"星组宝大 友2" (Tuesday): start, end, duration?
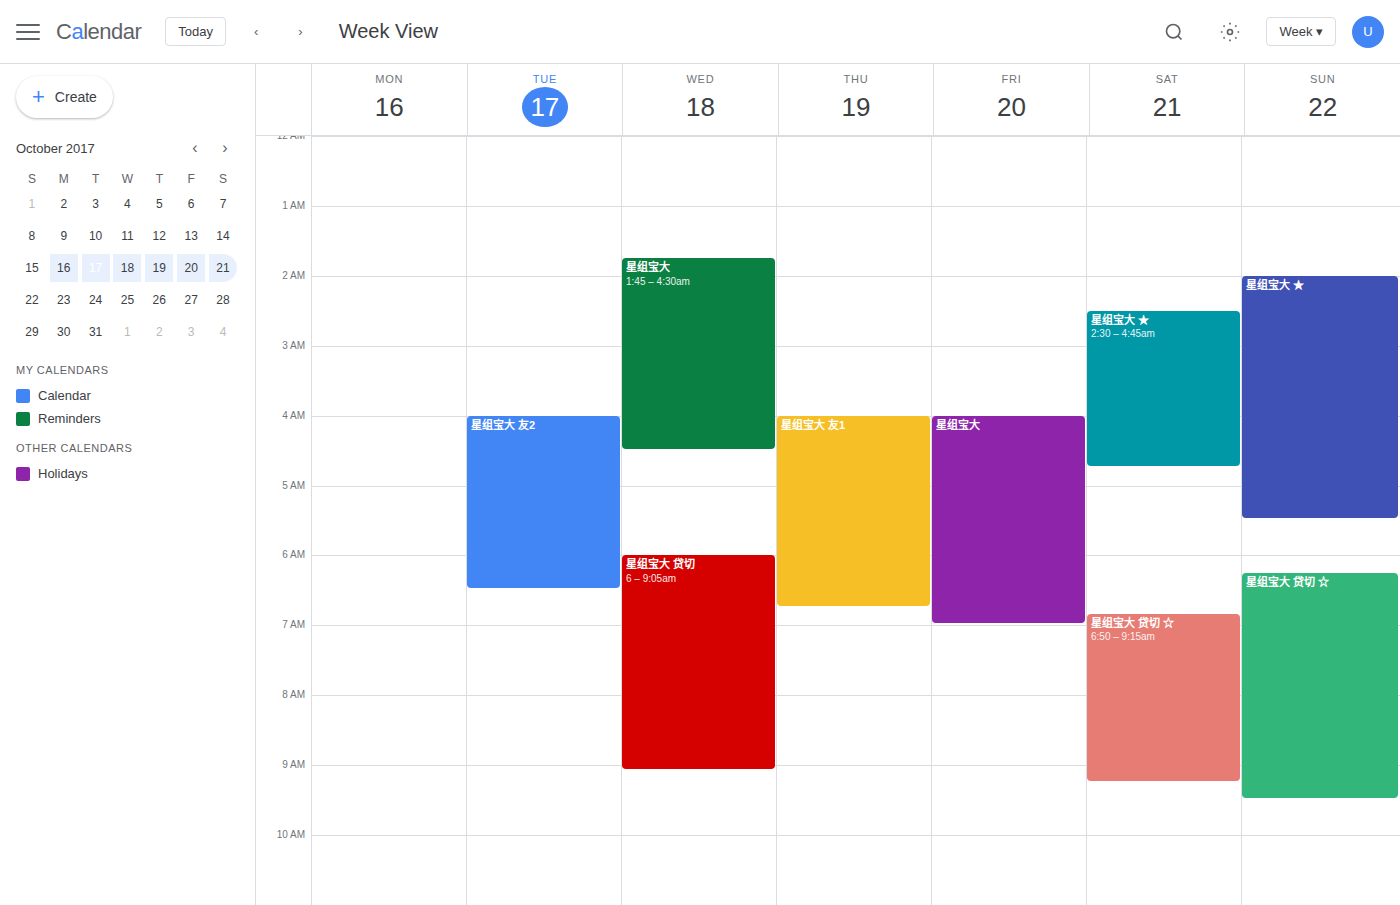
4:00 AM to 6:30 AM, 2 hours 30 minutes